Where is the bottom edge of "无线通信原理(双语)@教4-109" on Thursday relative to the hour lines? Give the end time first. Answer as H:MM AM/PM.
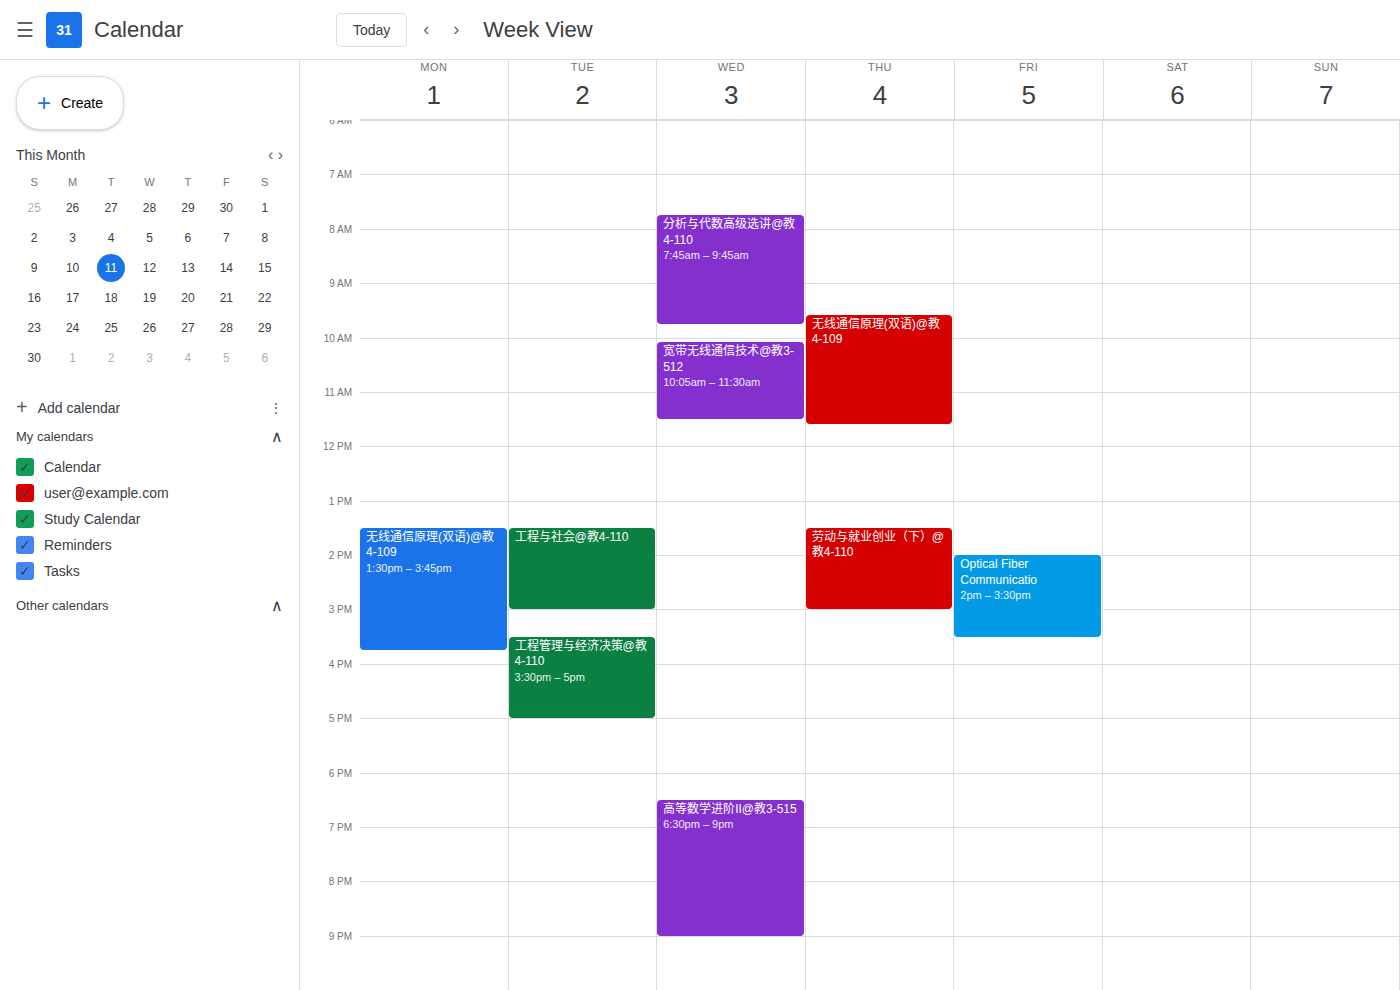
11:35 AM -- neither: 35 minutes below the 11 AM line and 25 minutes above the 12 PM line.